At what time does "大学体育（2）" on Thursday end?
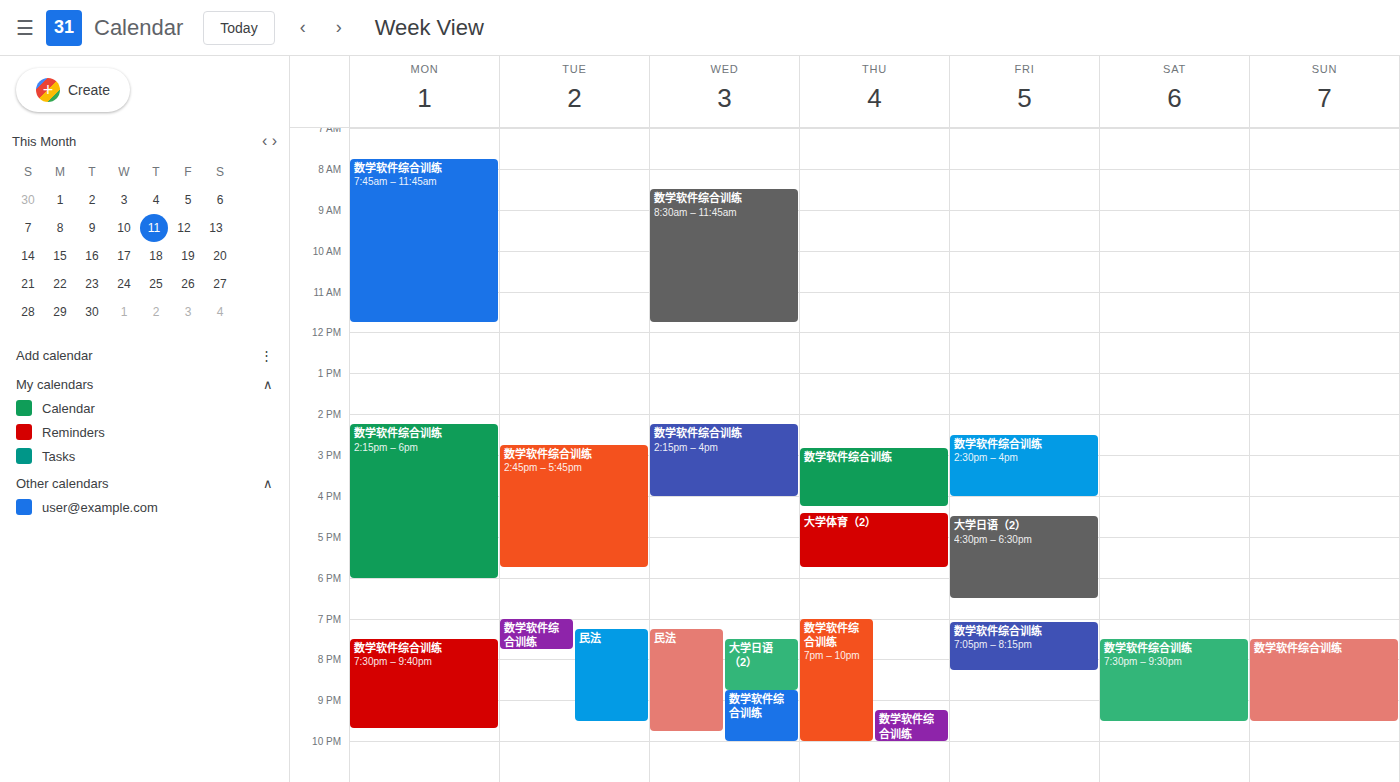
5:45 PM